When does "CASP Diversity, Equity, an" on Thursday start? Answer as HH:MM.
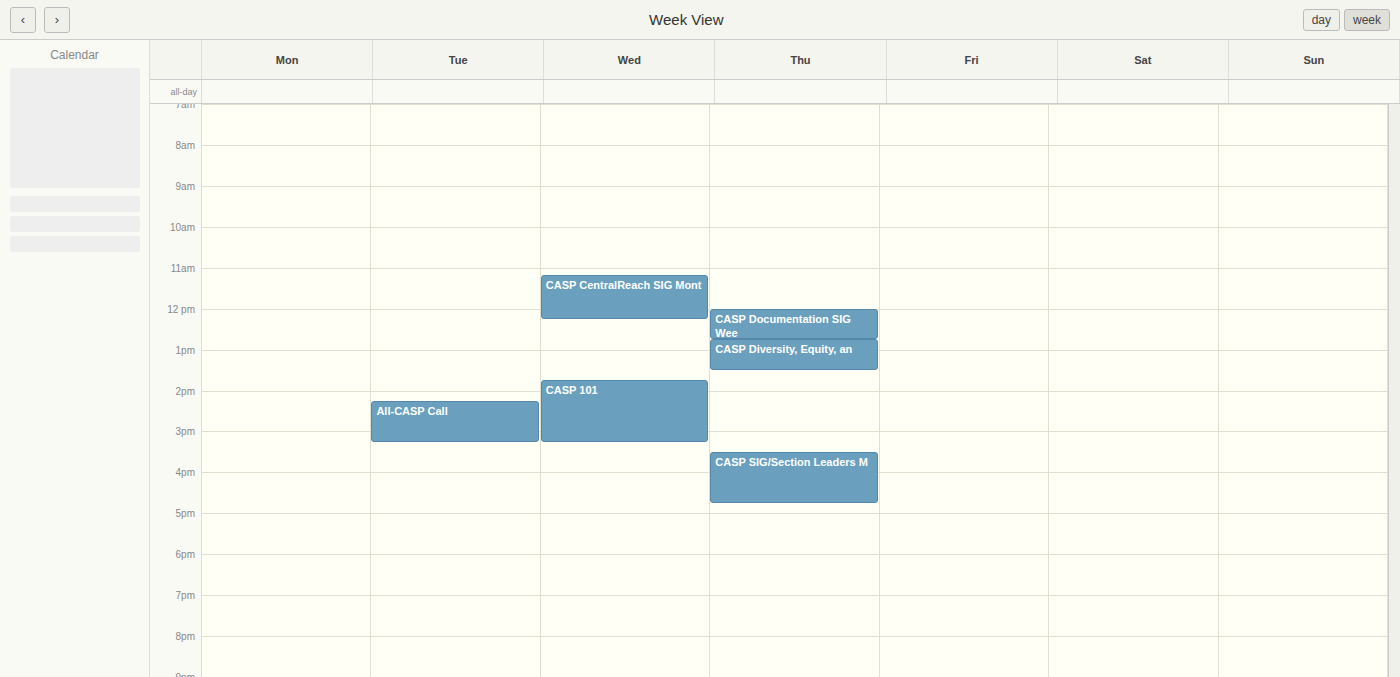
12:45